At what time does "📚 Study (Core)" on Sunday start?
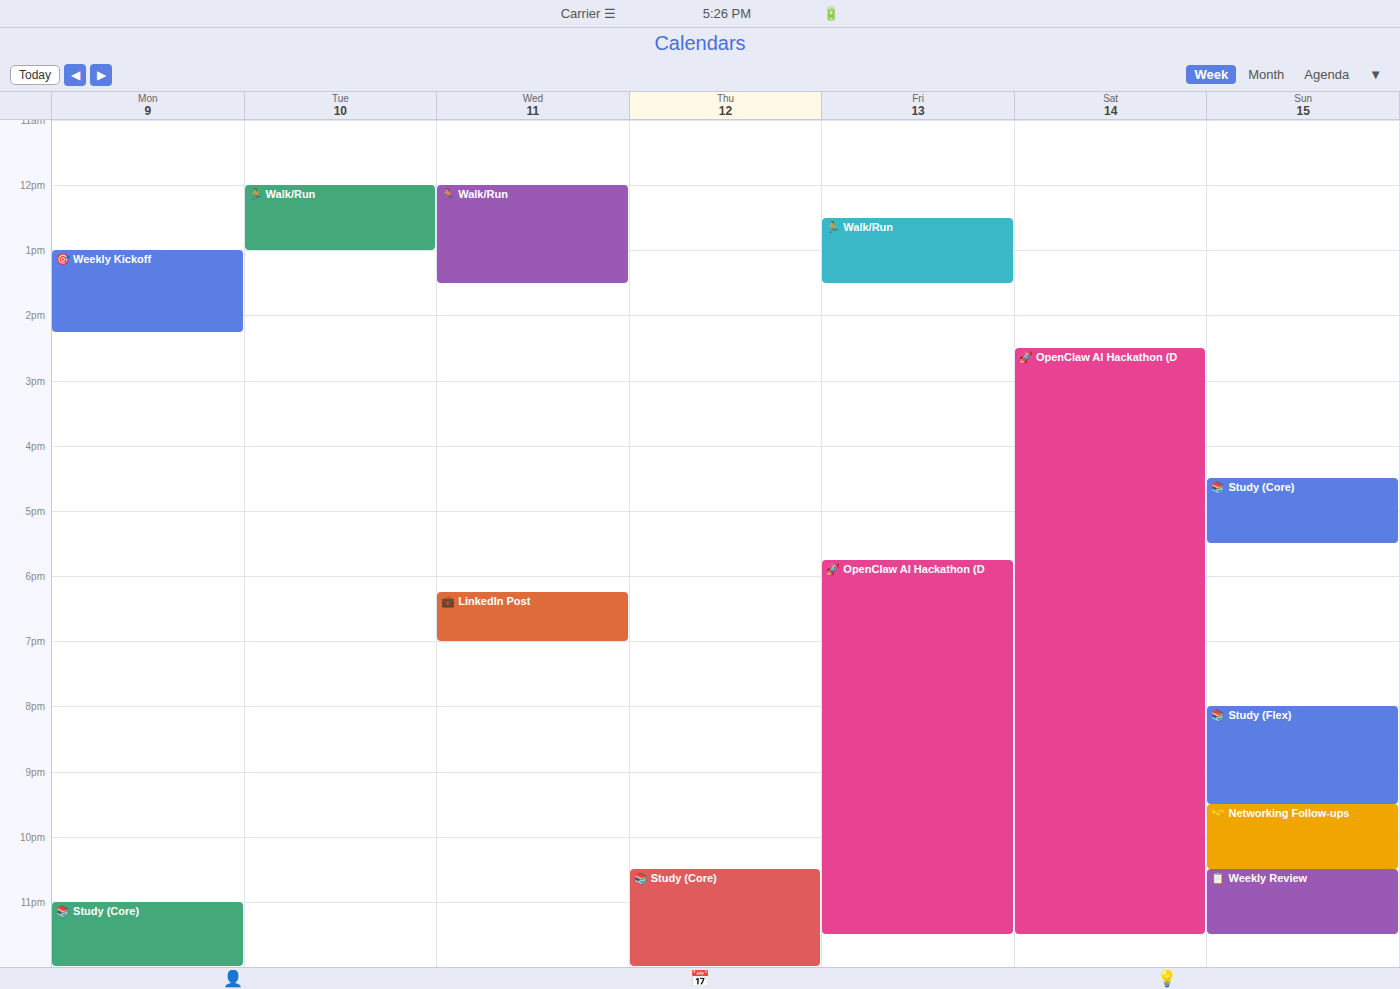
4:30 PM